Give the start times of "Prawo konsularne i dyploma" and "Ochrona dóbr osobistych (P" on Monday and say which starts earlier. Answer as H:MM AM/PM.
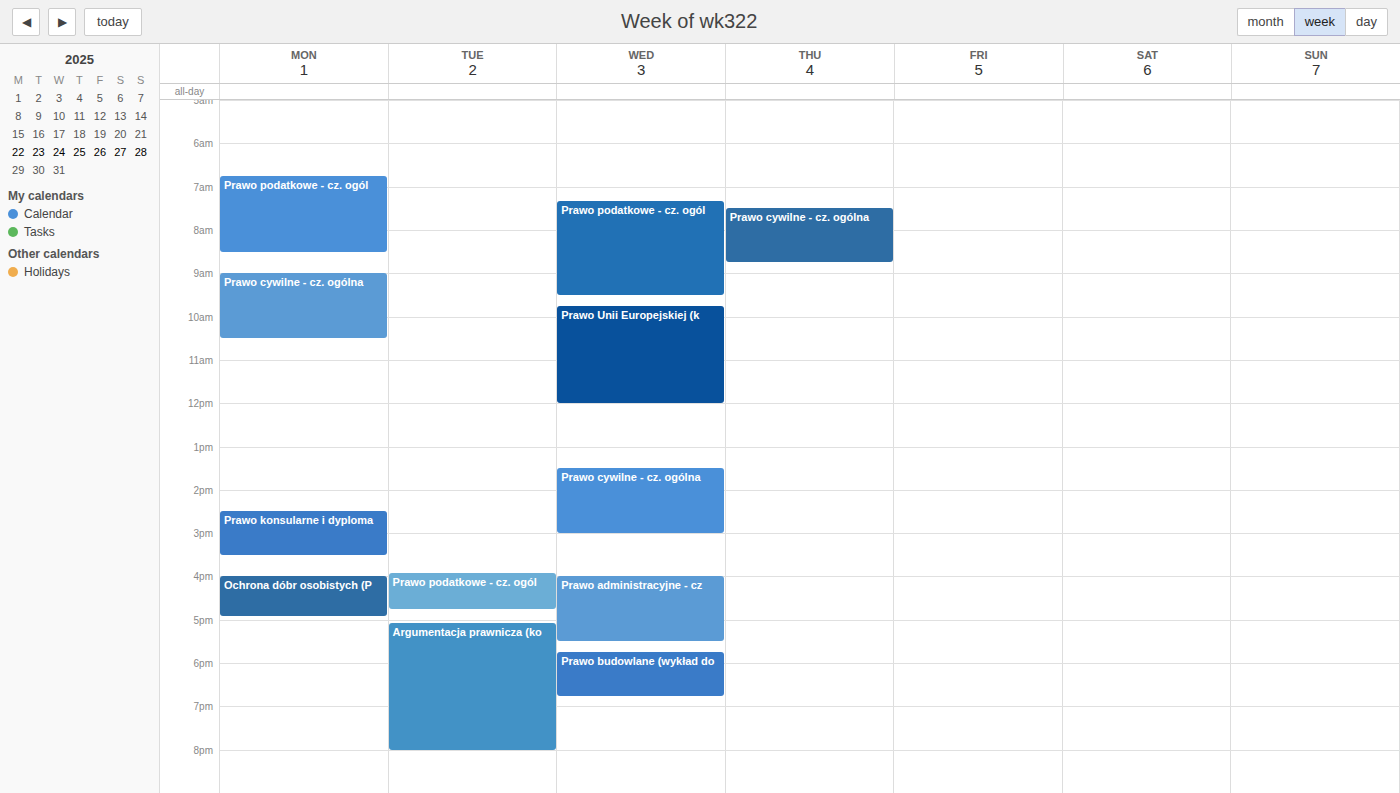
"Prawo konsularne i dyploma" 2:30 PM; "Ochrona dóbr osobistych (P" 4:00 PM.